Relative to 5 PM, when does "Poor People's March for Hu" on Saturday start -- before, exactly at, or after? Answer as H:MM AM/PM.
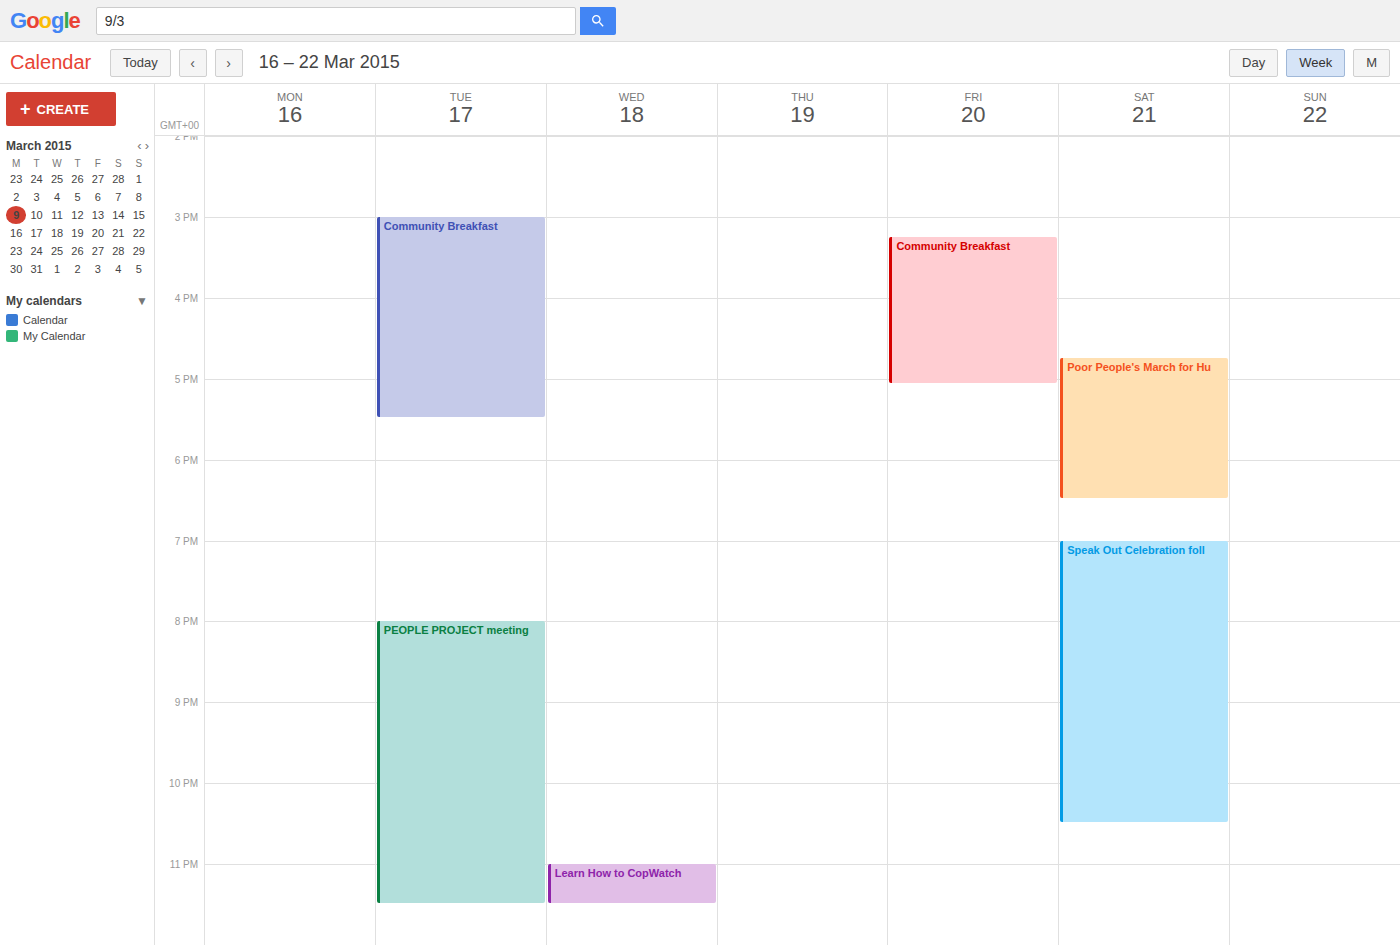
4:45 PM -- before 5 PM, 15 minutes above the 5 PM line.